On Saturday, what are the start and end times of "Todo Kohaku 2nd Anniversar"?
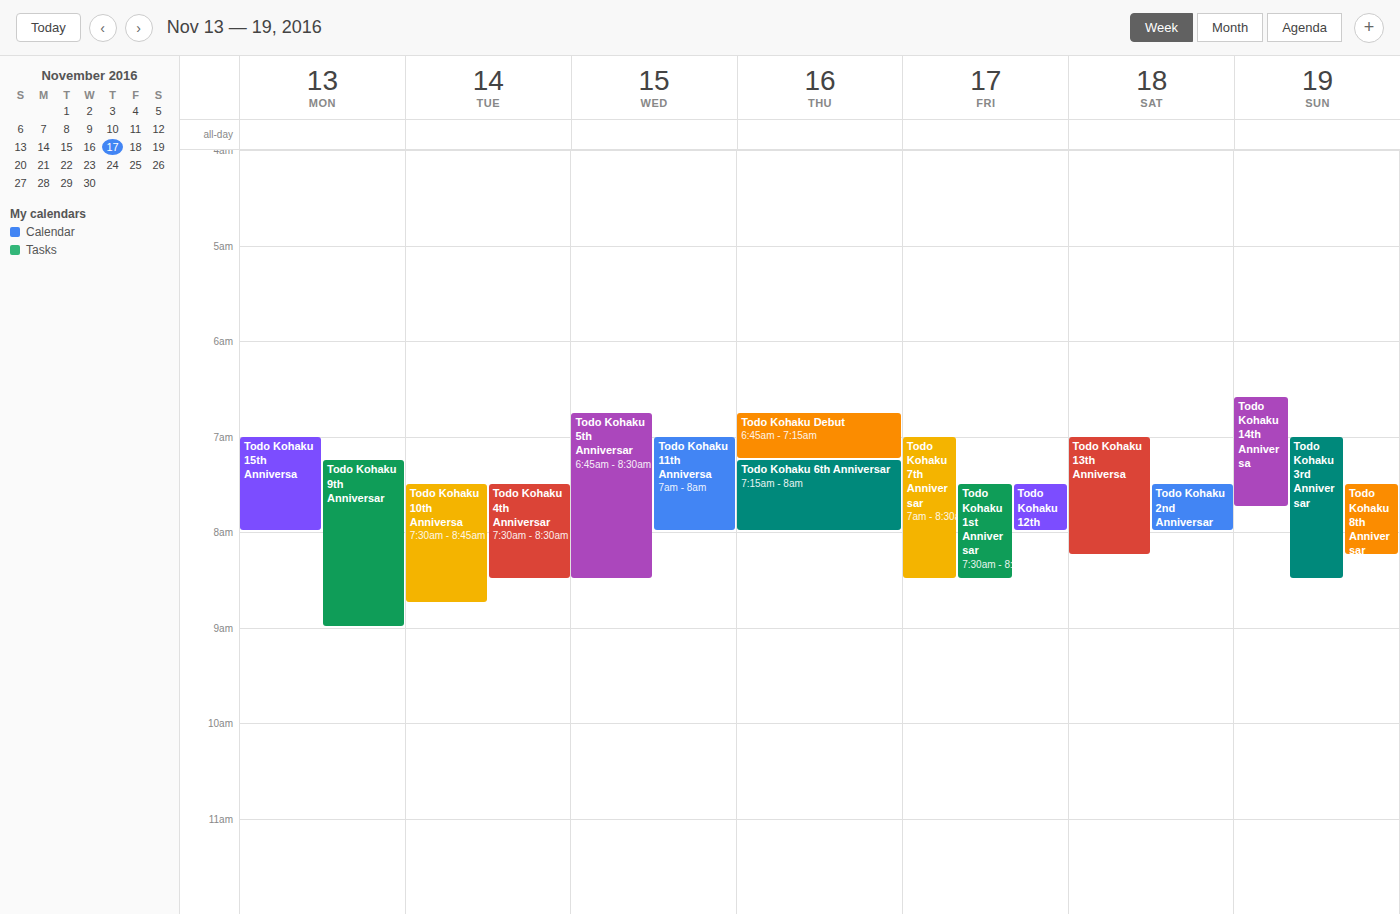
7:30 AM to 8:00 AM